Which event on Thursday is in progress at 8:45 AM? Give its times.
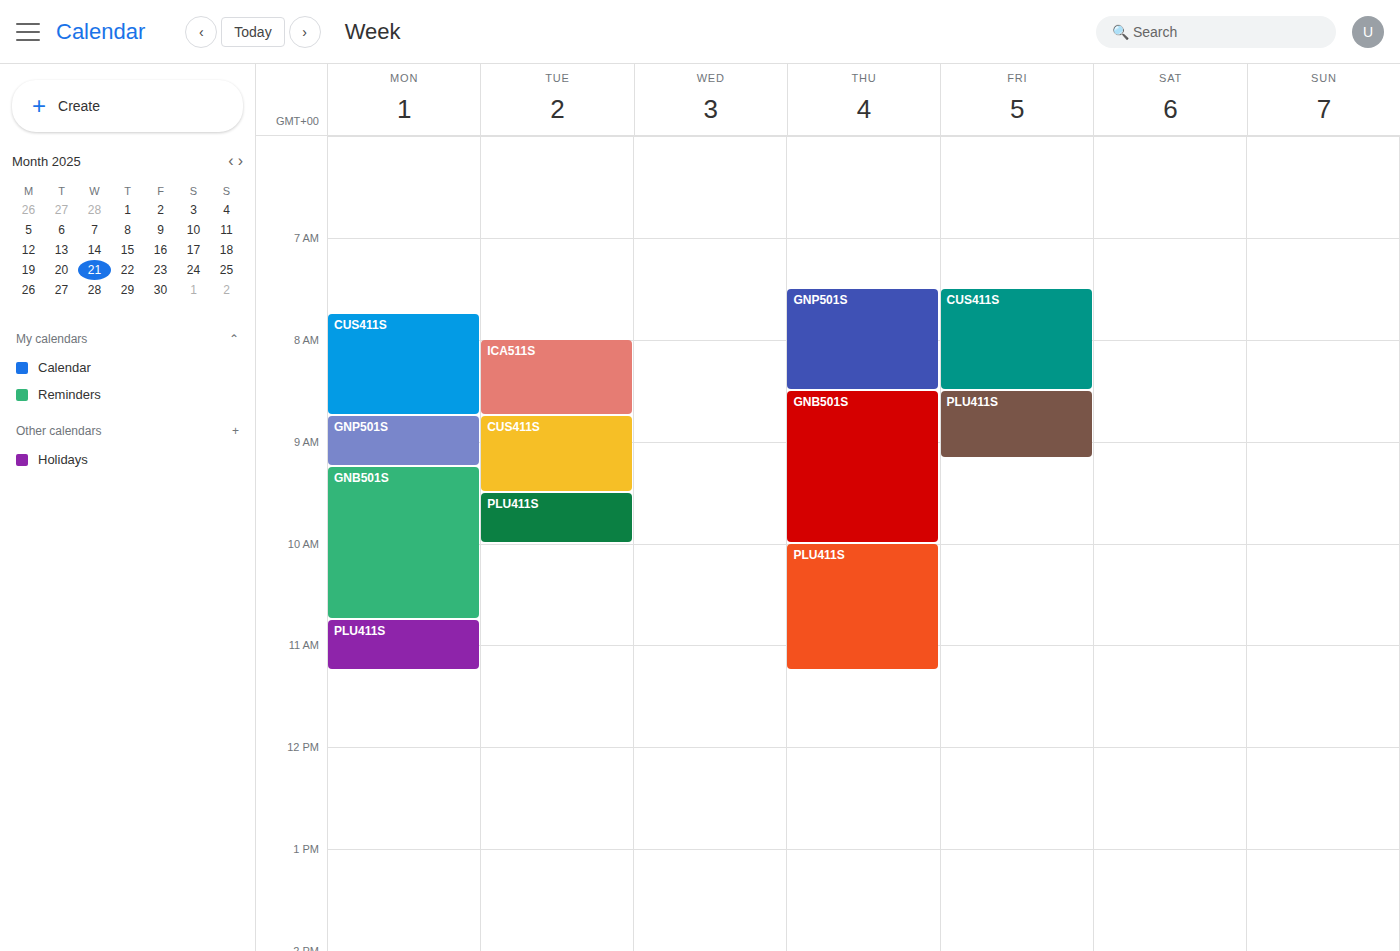
"GNB501S", 8:30 AM to 10:00 AM